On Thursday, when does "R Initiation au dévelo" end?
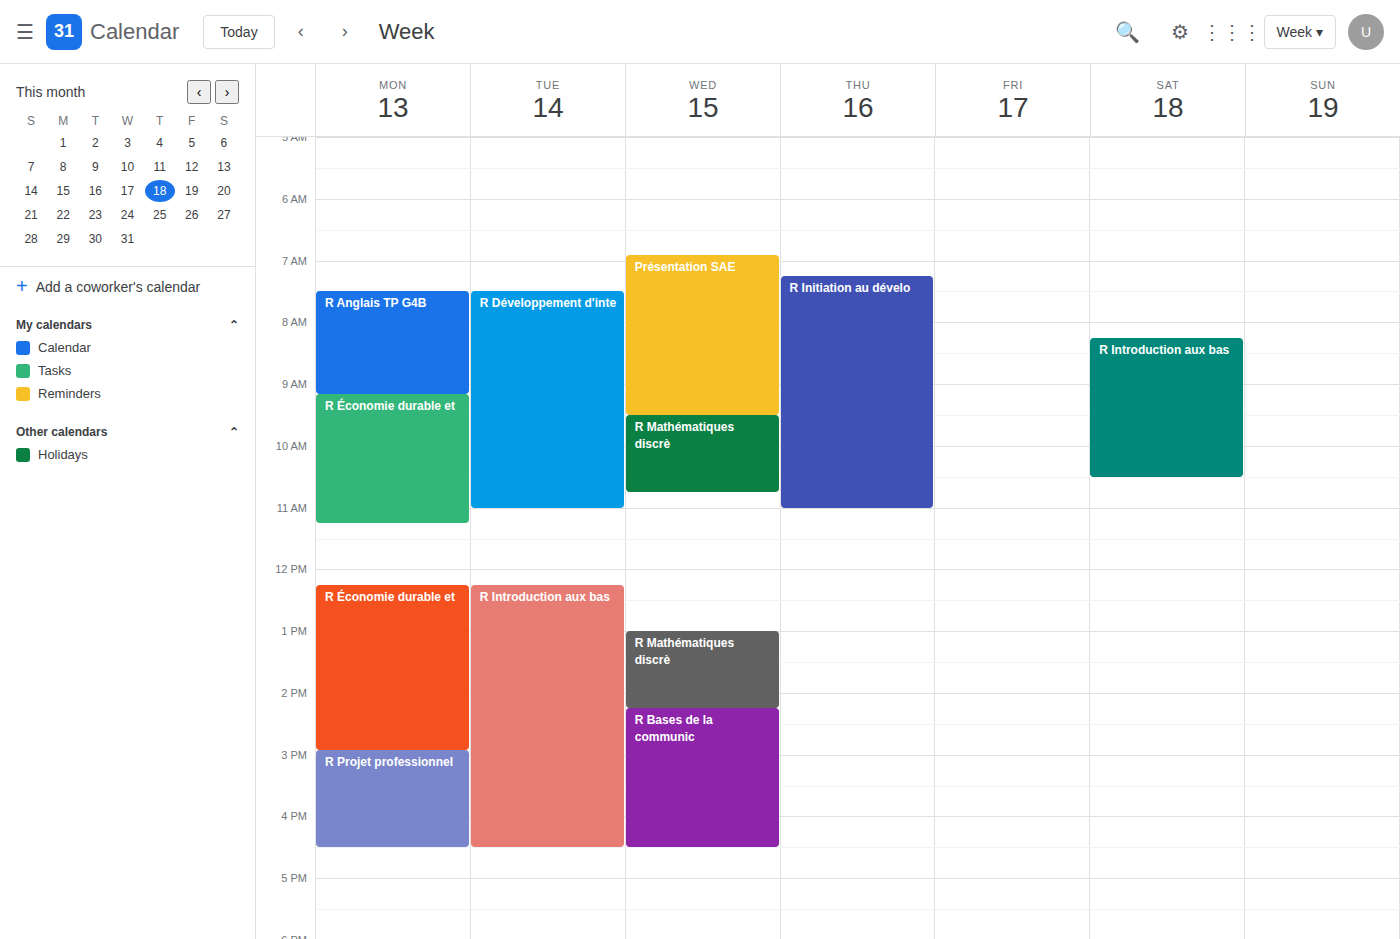
11:00 AM